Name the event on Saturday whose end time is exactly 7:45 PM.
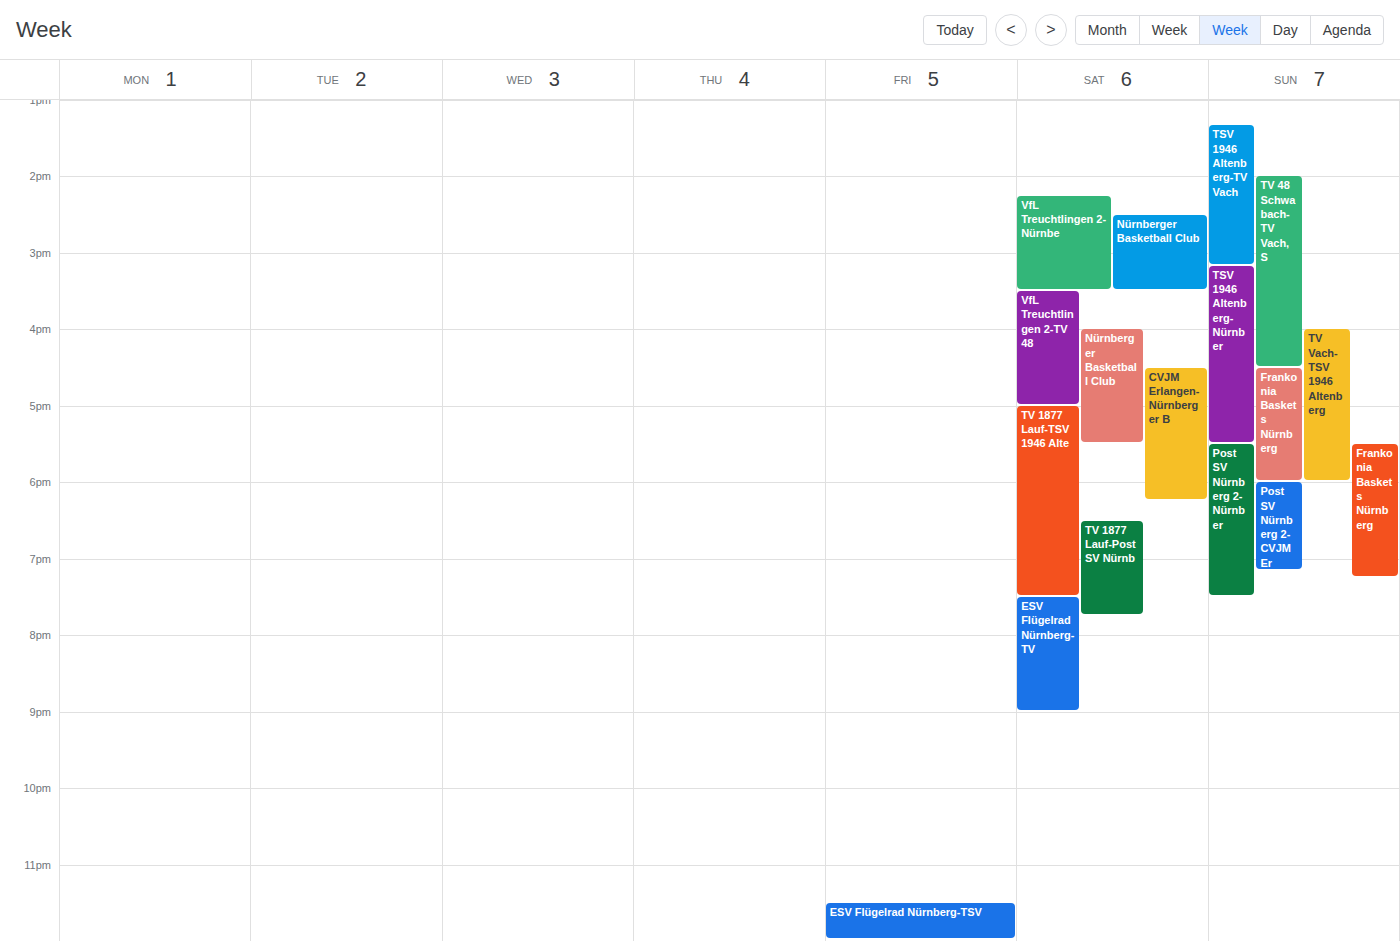
"TV 1877 Lauf-Post SV Nürnb"